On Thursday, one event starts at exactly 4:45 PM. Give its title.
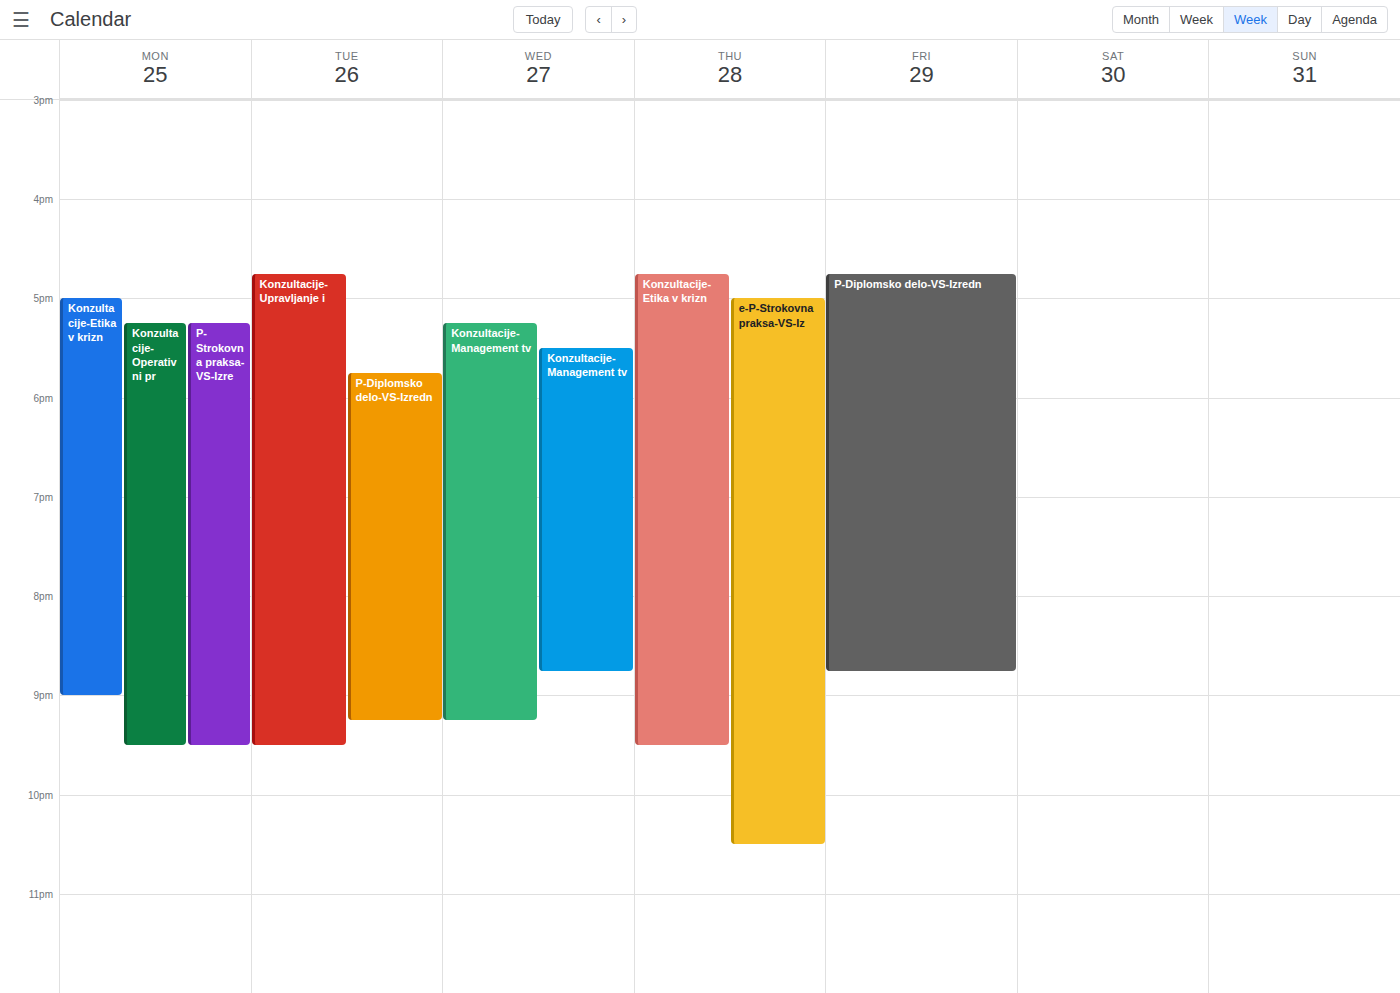
"Konzultacije-Etika v krizn"